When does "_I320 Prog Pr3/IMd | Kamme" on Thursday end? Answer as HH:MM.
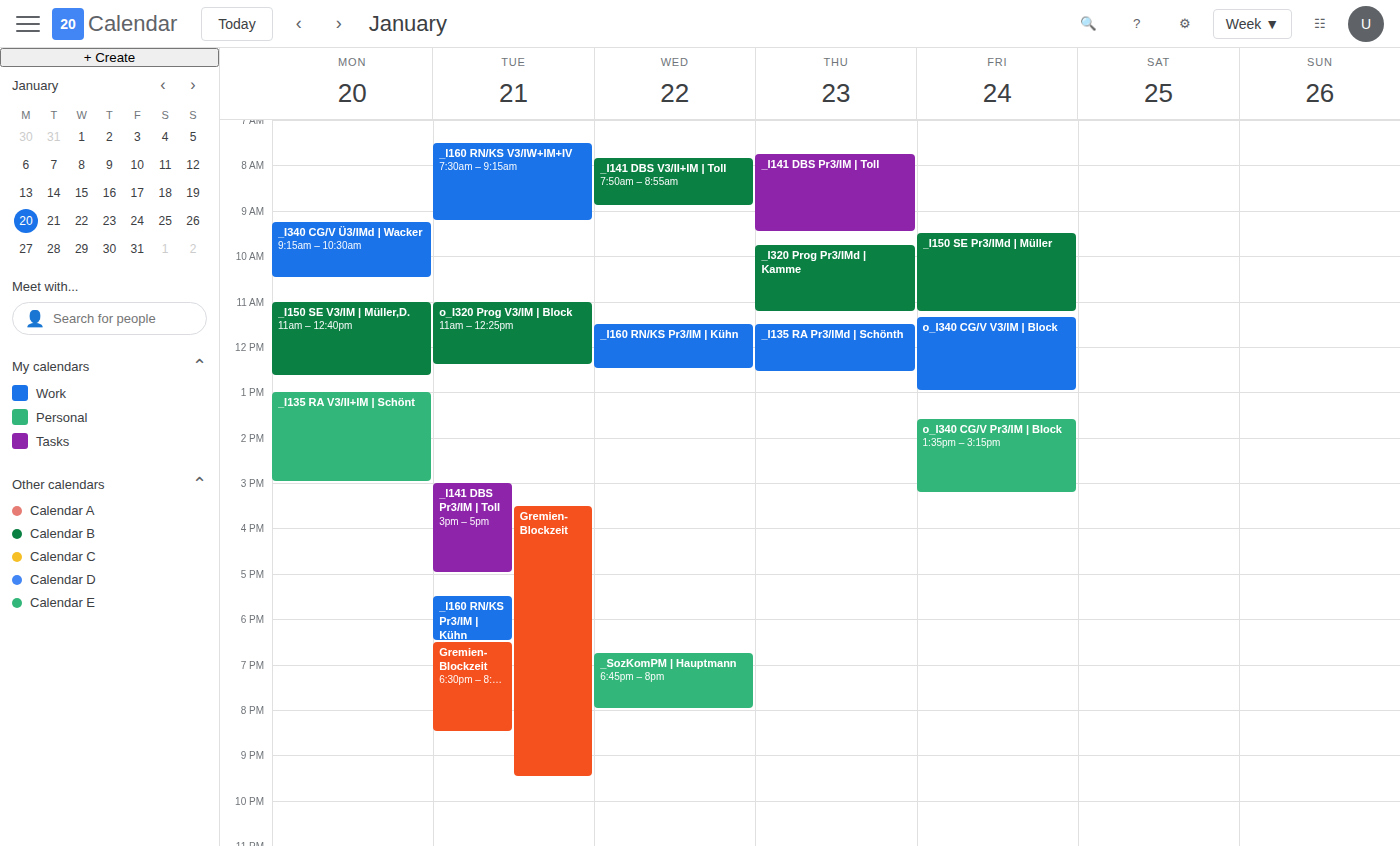
11:15